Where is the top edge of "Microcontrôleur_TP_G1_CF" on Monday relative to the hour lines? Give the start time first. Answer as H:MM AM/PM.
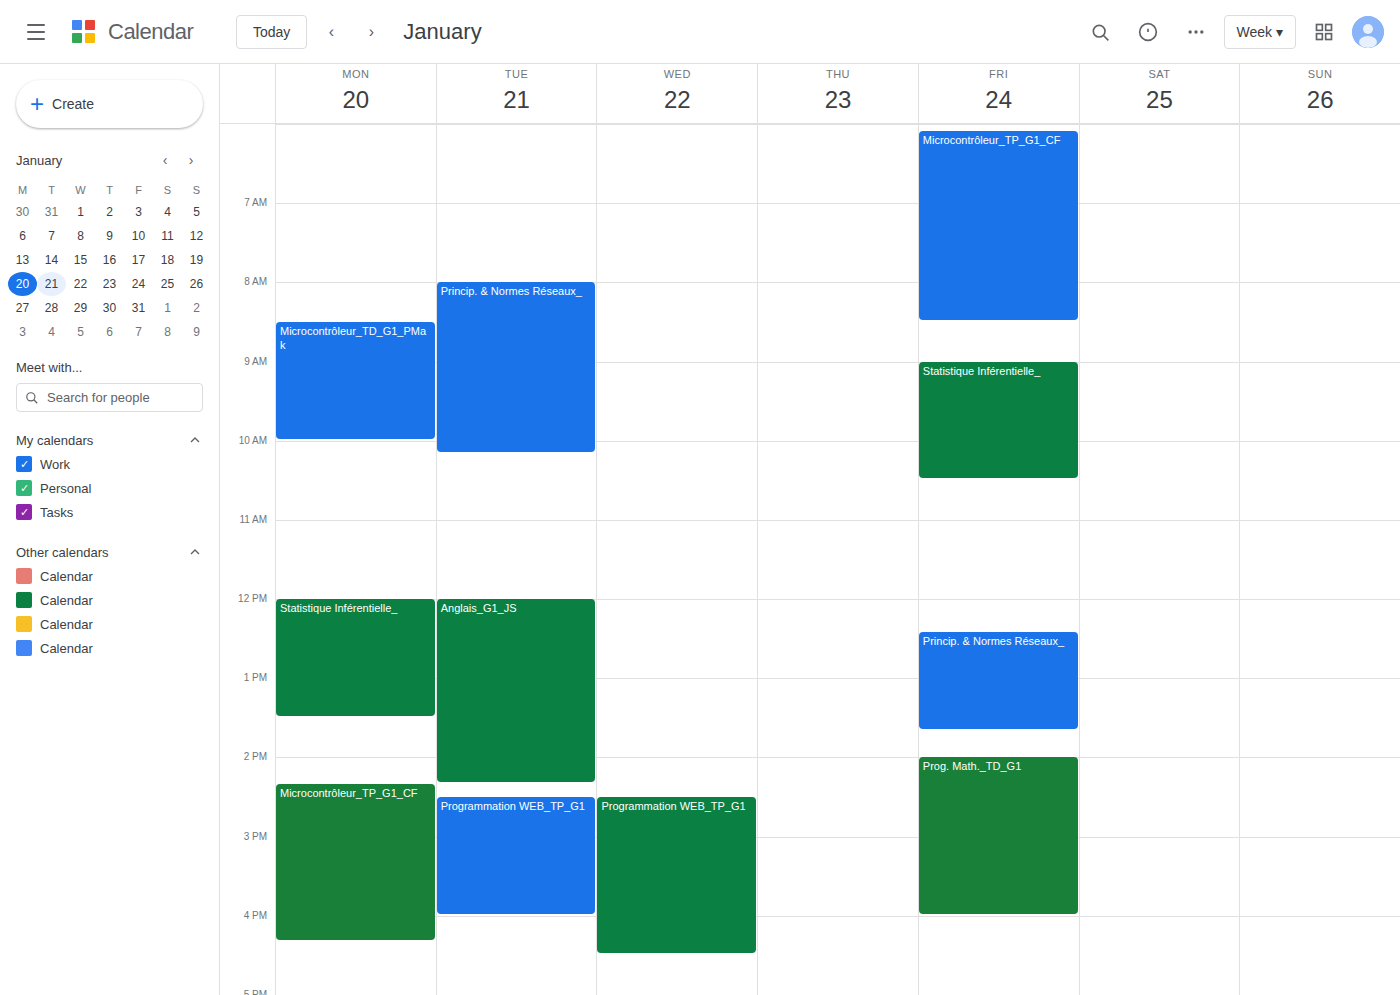
2:20 PM -- neither: 20 minutes below the 2 PM line and 40 minutes above the 3 PM line.